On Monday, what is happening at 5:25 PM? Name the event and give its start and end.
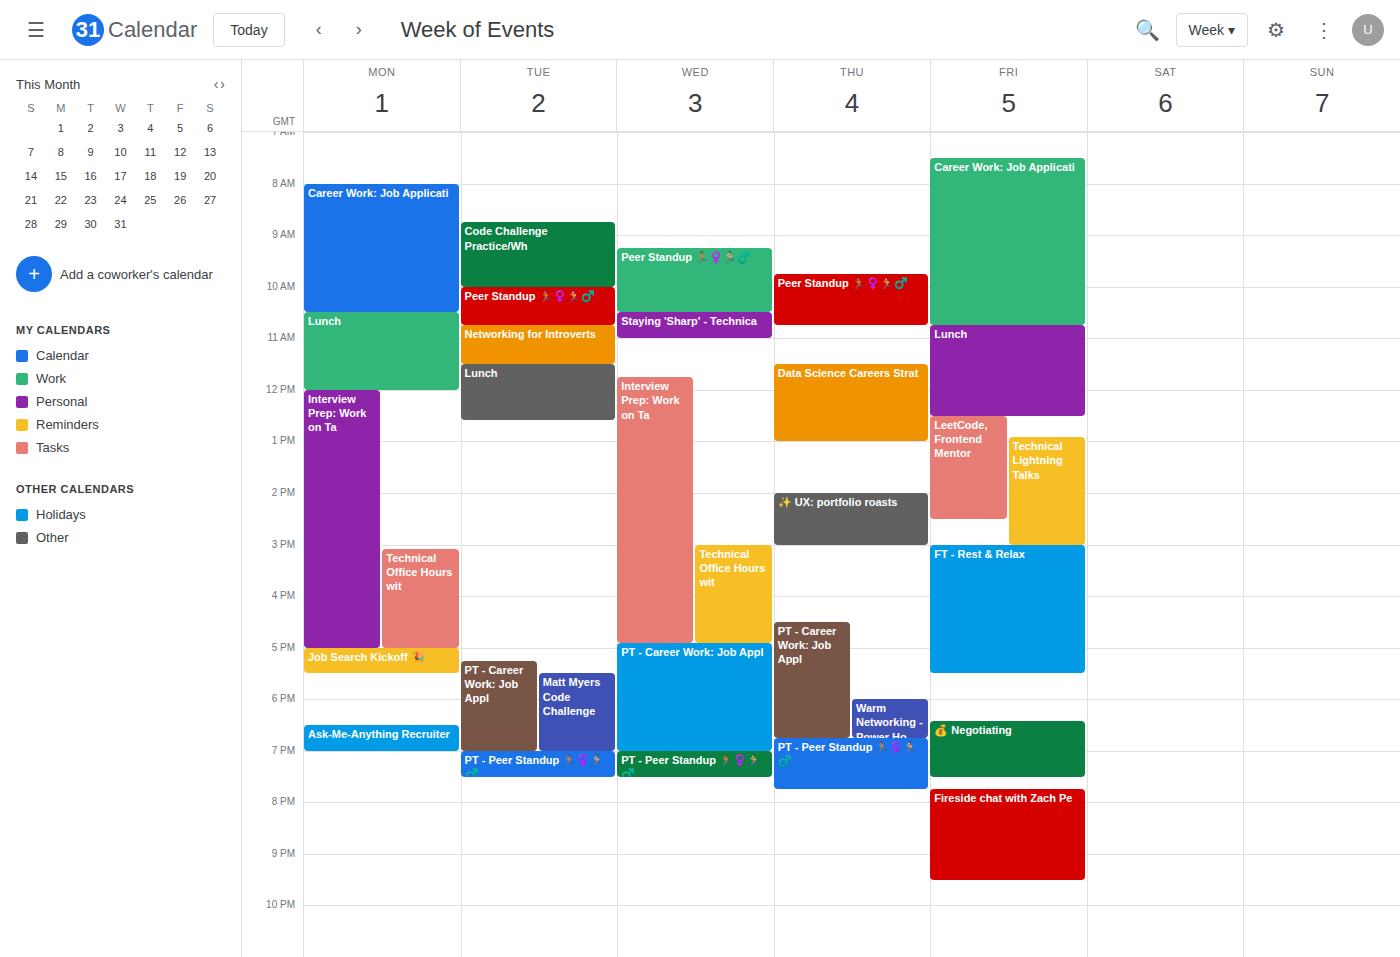
"Job Search Kickoff 🎉", 5:00 PM to 5:30 PM